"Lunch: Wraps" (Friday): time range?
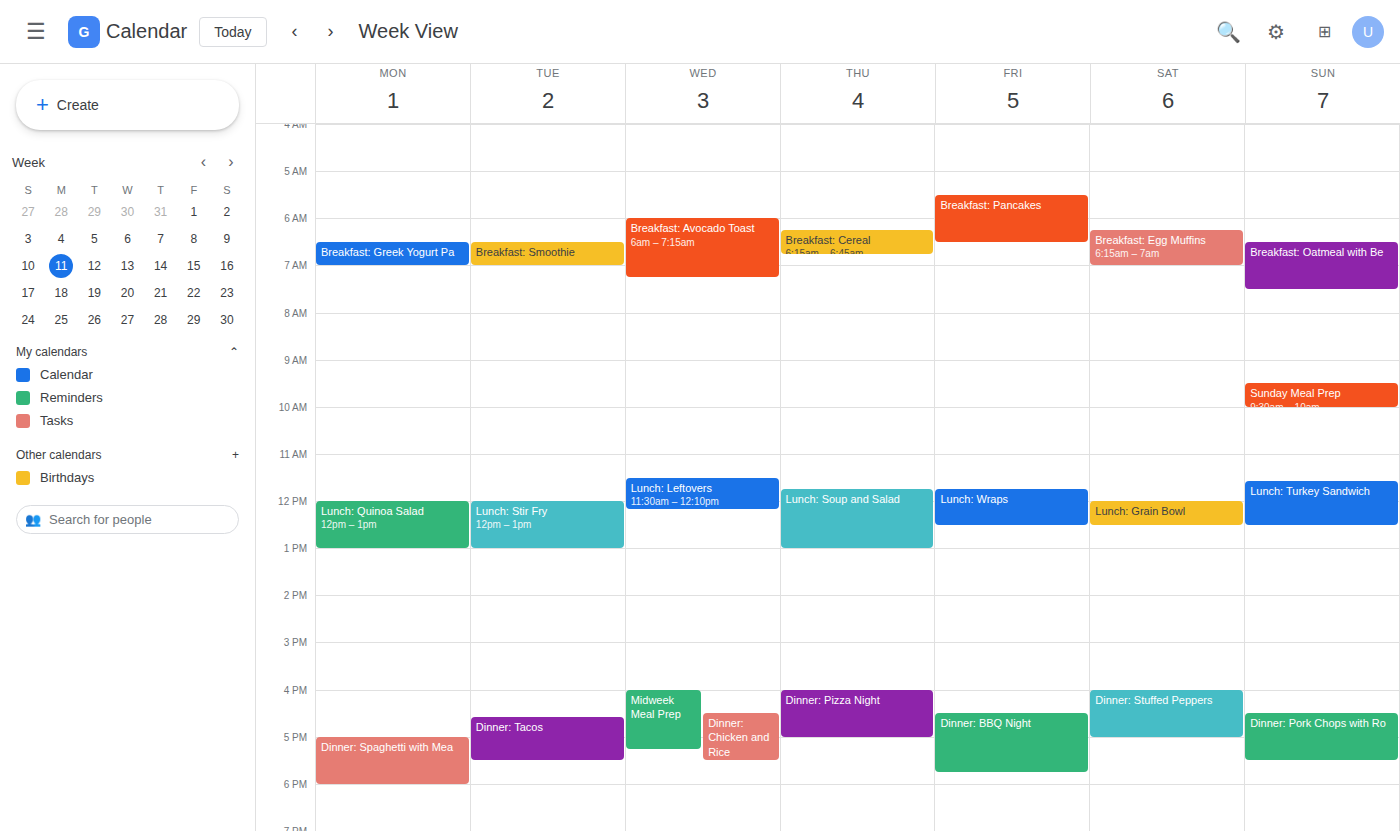
11:45 AM to 12:30 PM